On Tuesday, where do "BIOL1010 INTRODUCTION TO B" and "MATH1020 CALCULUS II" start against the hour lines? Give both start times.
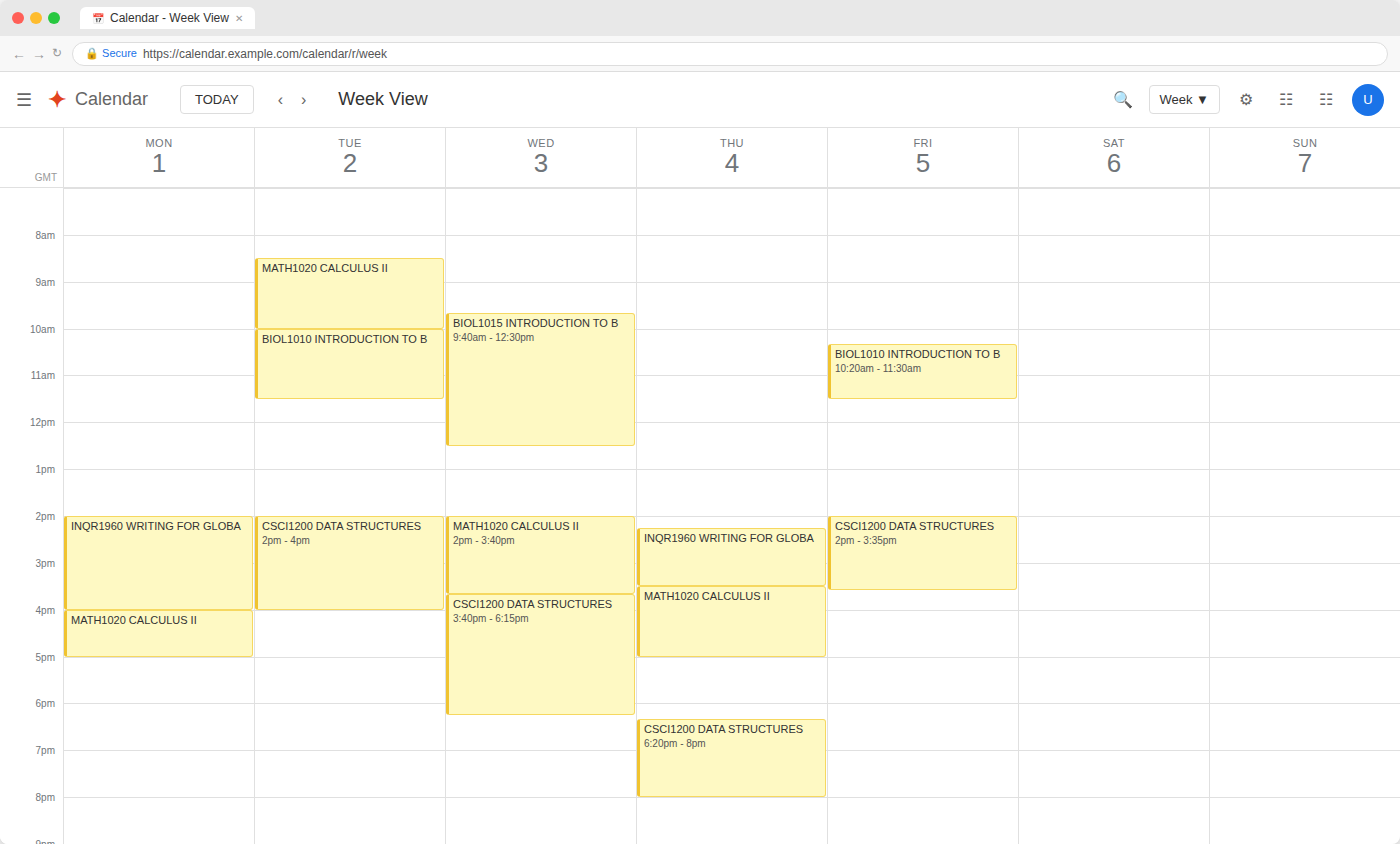
"BIOL1010 INTRODUCTION TO B": 10:00 AM, exactly on the 10 AM line. "MATH1020 CALCULUS II": 8:30 AM, halfway between the 8 AM and 9 AM lines.